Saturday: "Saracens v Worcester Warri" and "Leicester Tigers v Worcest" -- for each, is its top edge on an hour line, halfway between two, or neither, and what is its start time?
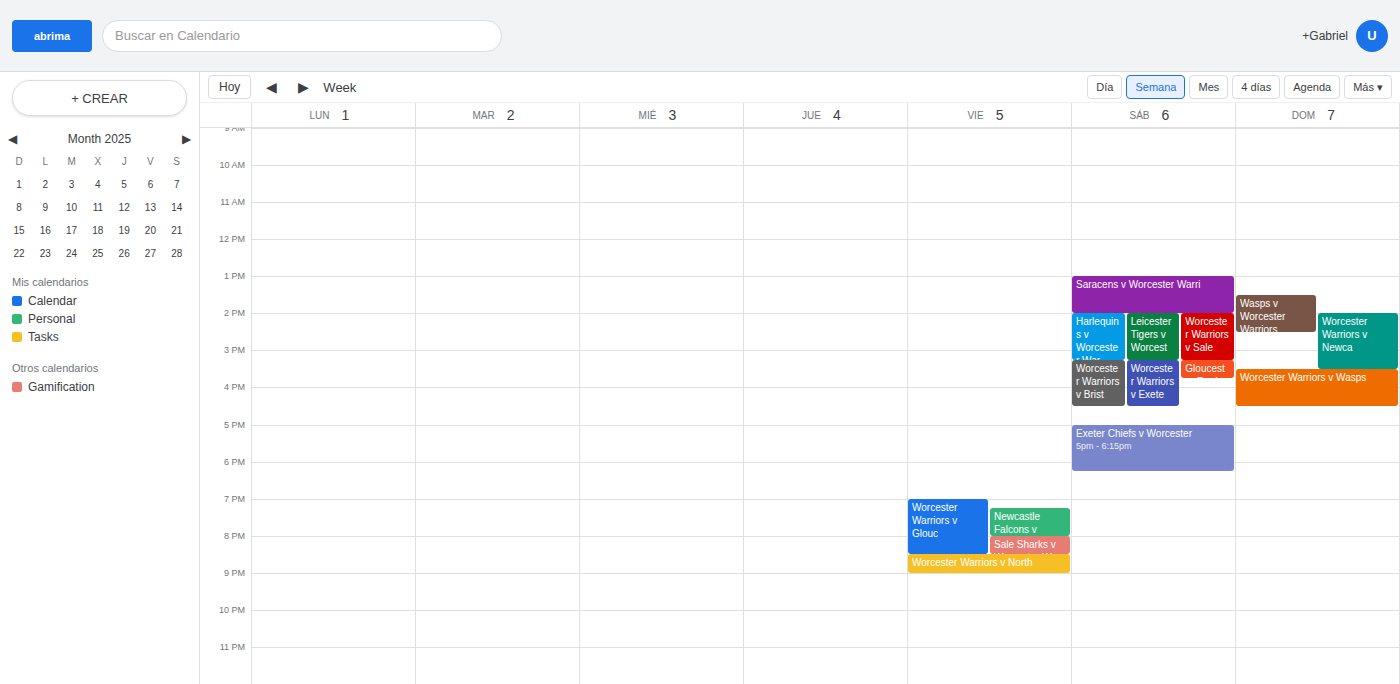
"Saracens v Worcester Warri": 1:00 PM, exactly on the 1 PM line. "Leicester Tigers v Worcest": 2:00 PM, exactly on the 2 PM line.